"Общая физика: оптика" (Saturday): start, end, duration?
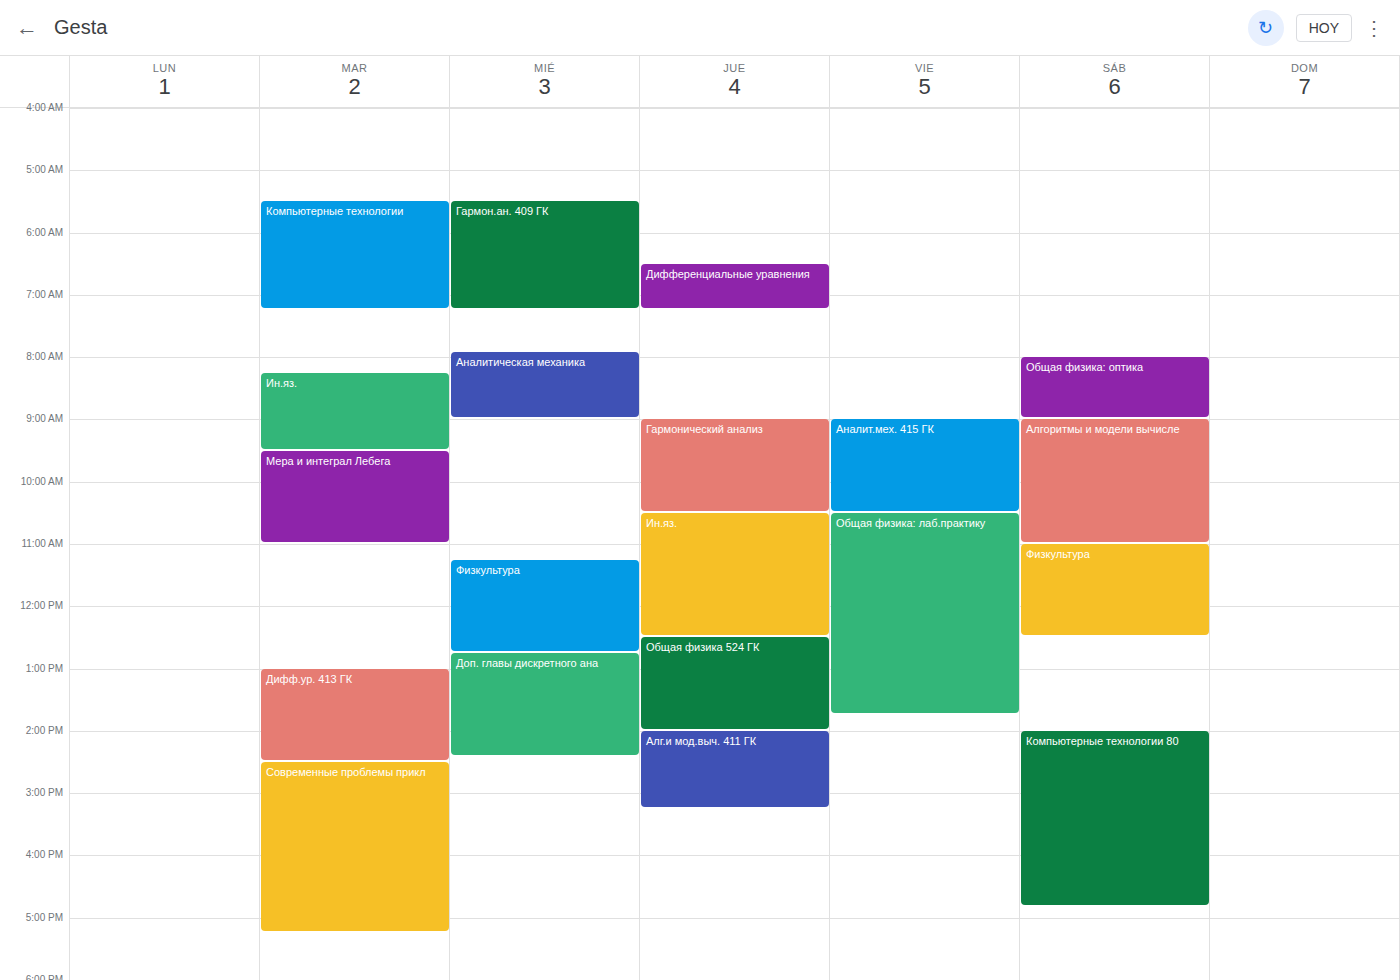
08:00 to 09:00, 1 hour